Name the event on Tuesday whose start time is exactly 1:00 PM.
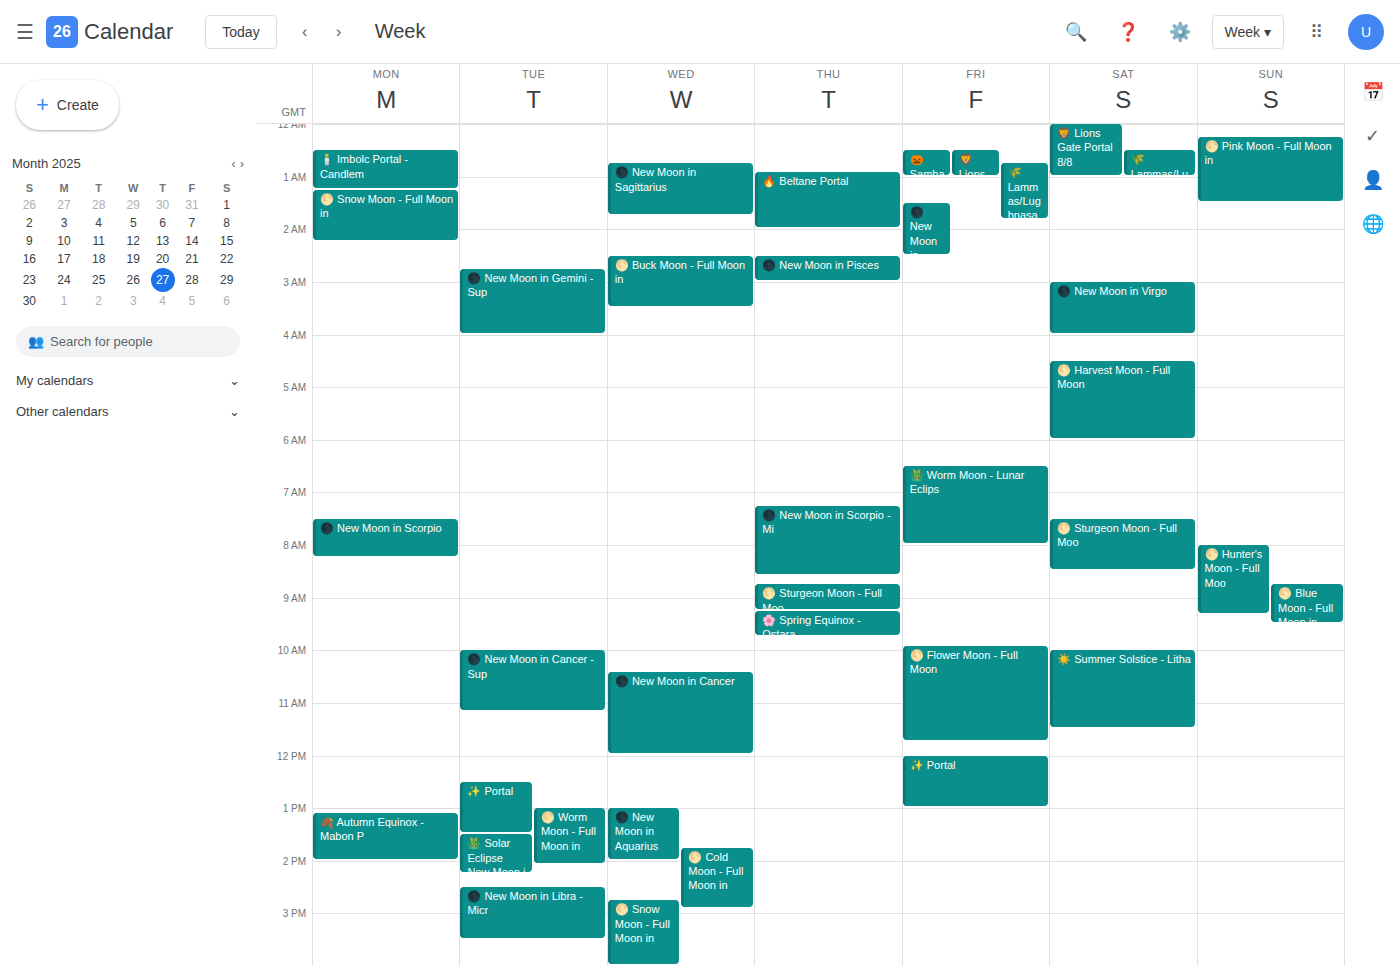
"🌕 Worm Moon - Full Moon in"